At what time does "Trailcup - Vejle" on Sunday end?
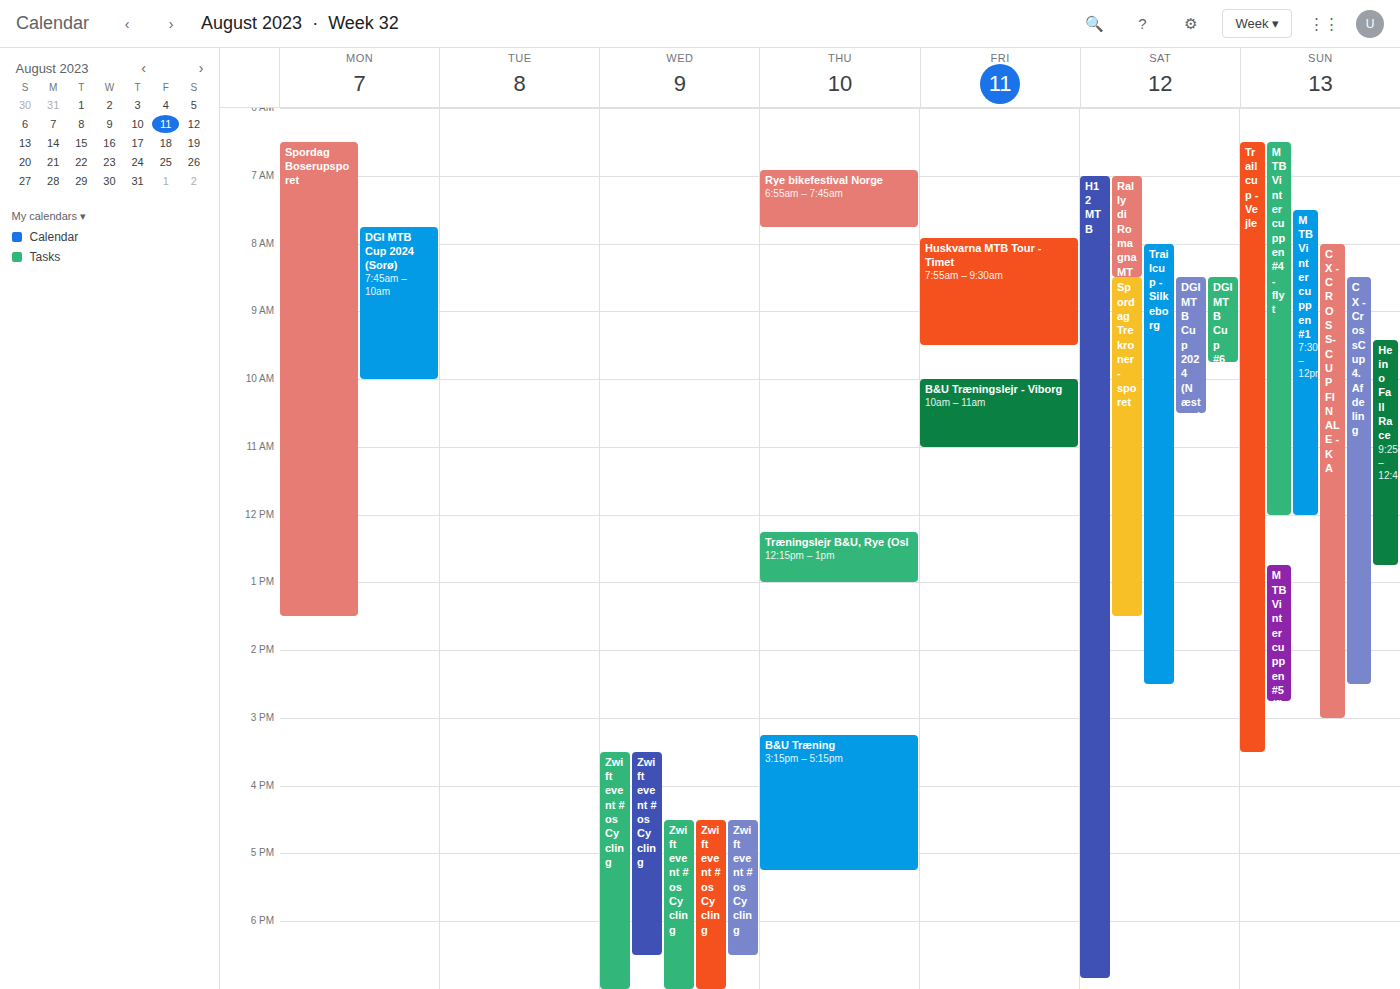
3:30 PM